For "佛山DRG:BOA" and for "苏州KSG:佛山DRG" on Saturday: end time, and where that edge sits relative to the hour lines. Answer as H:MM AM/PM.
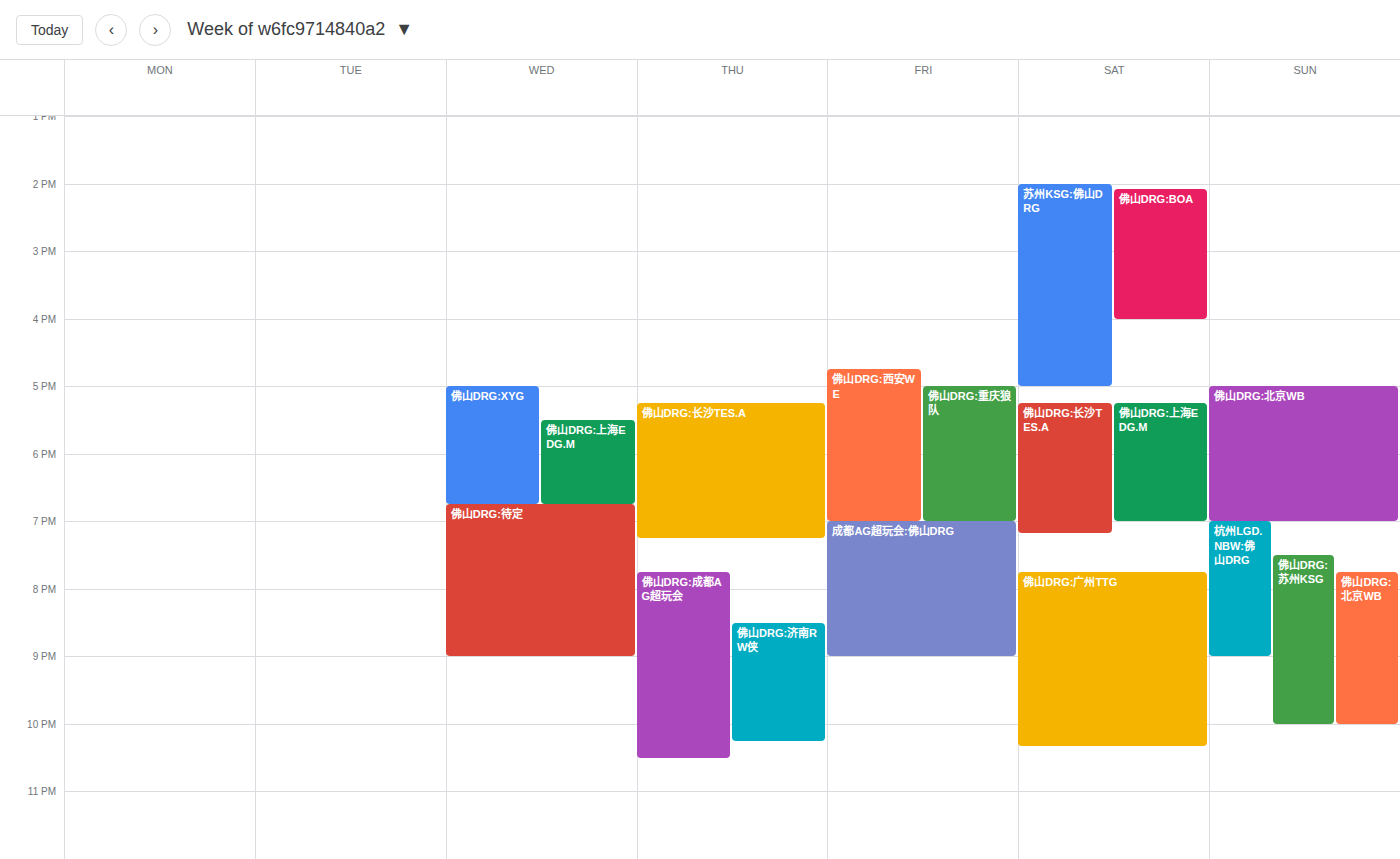
"佛山DRG:BOA": 4:00 PM, exactly on the 4 PM line. "苏州KSG:佛山DRG": 5:00 PM, exactly on the 5 PM line.